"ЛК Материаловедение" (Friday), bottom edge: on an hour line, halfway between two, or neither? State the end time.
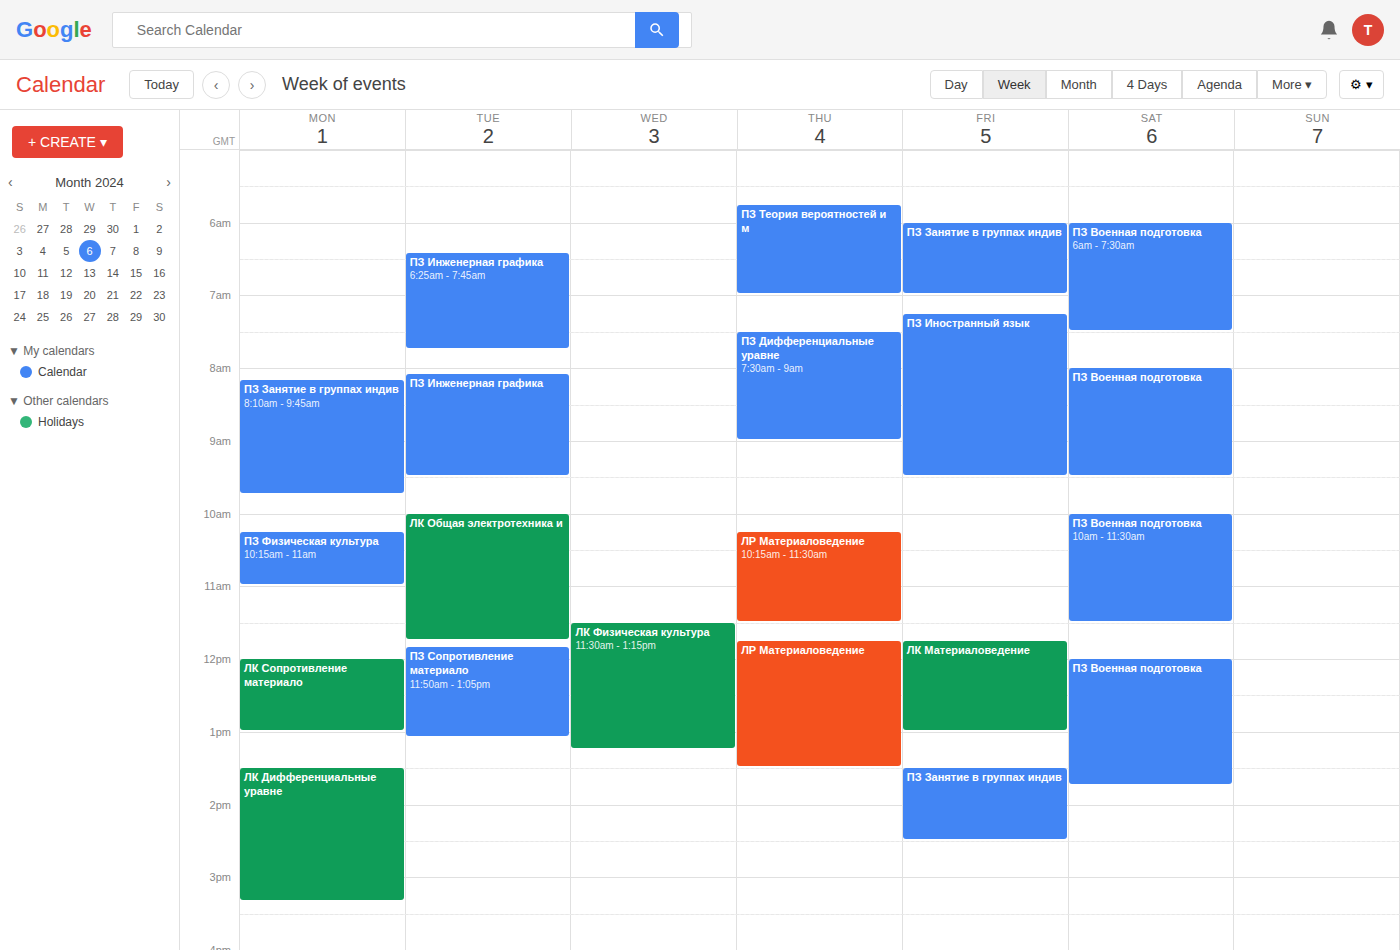
1:00 PM -- exactly on the 1 PM line.